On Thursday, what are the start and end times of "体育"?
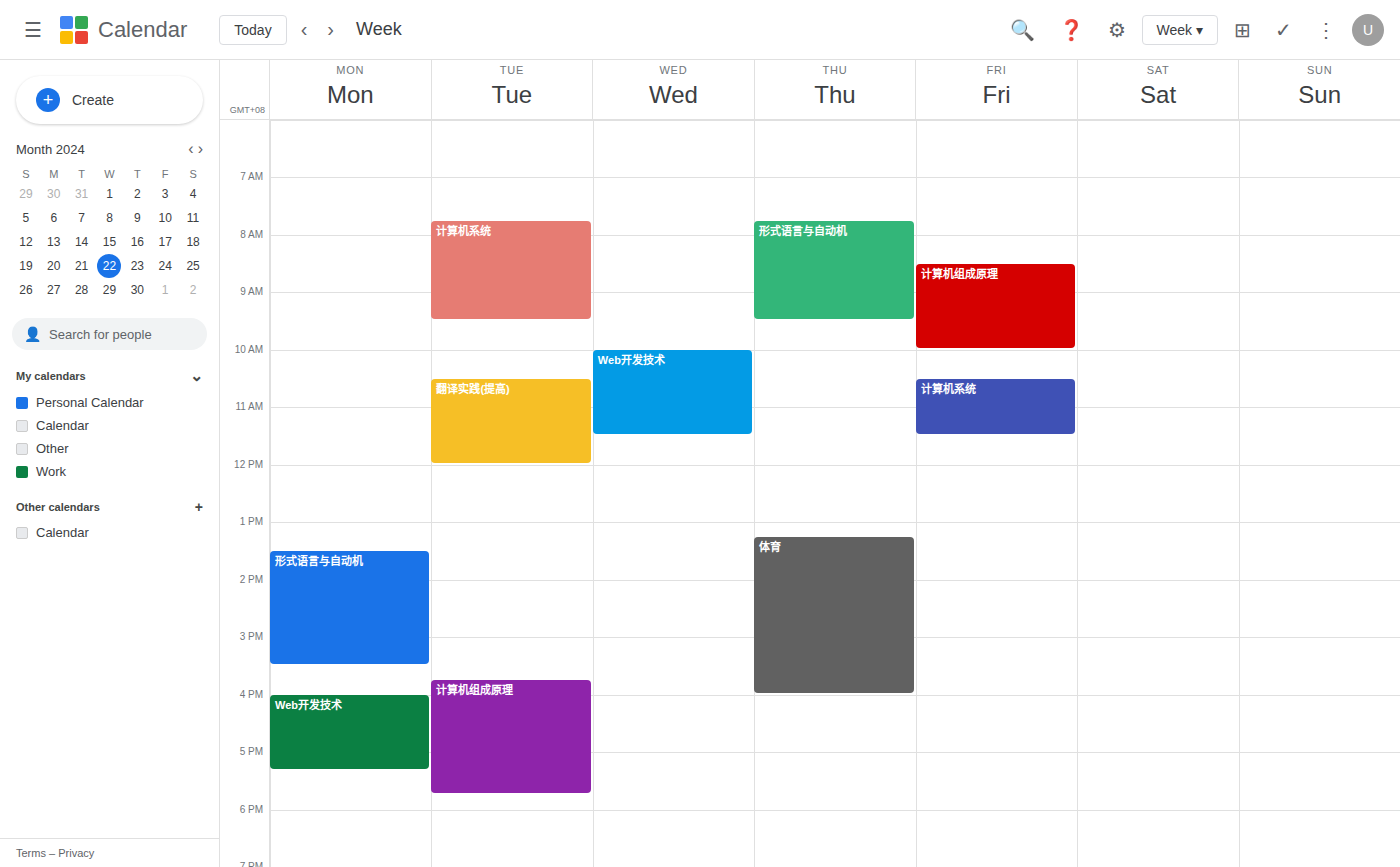
1:15 PM to 4:00 PM